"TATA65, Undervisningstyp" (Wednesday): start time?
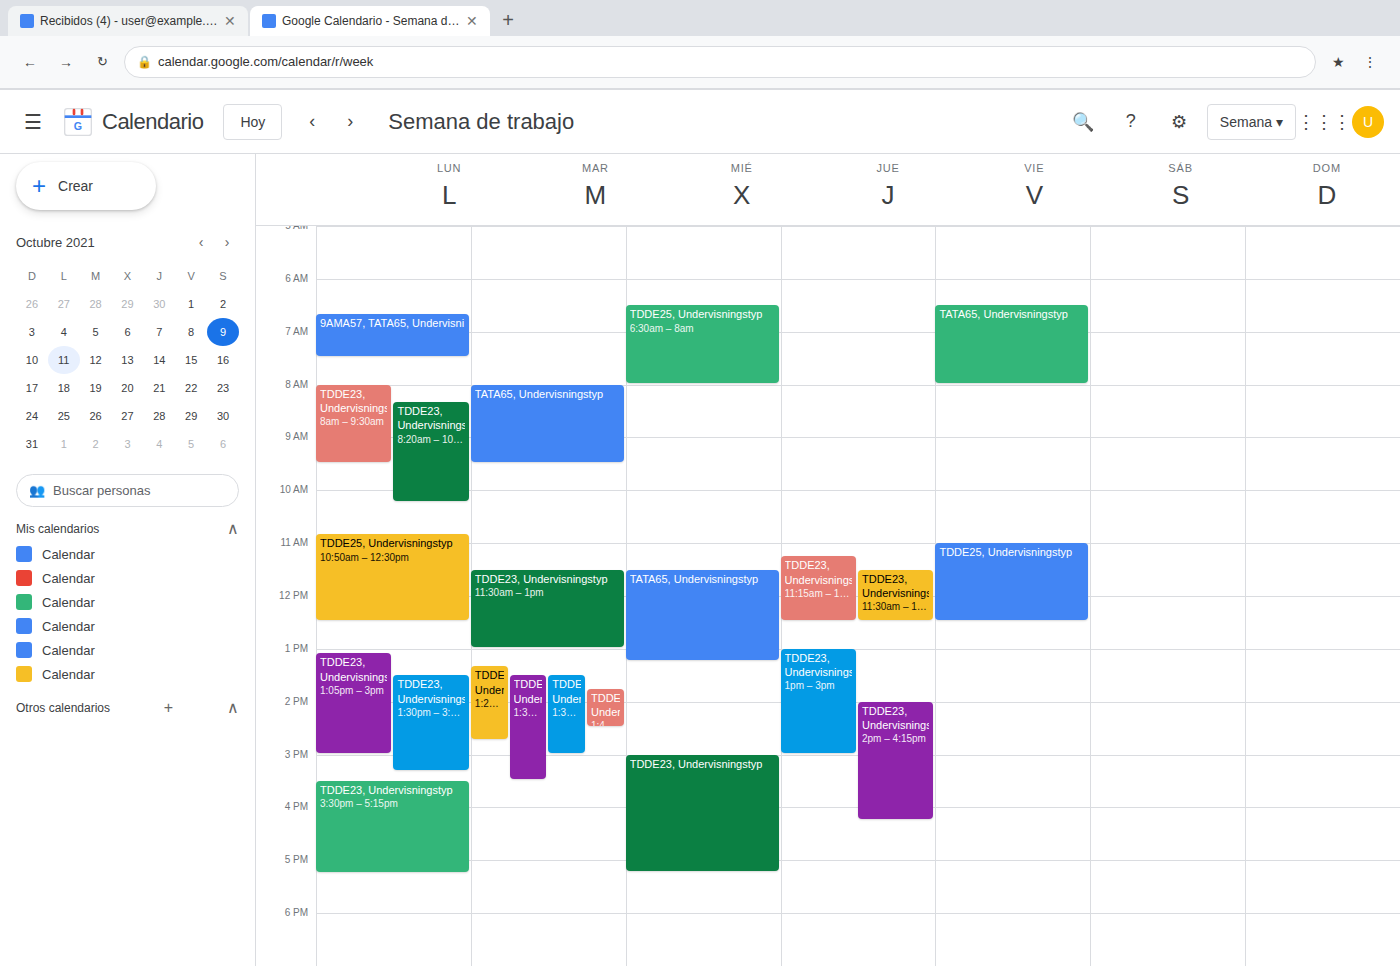
11:30 AM